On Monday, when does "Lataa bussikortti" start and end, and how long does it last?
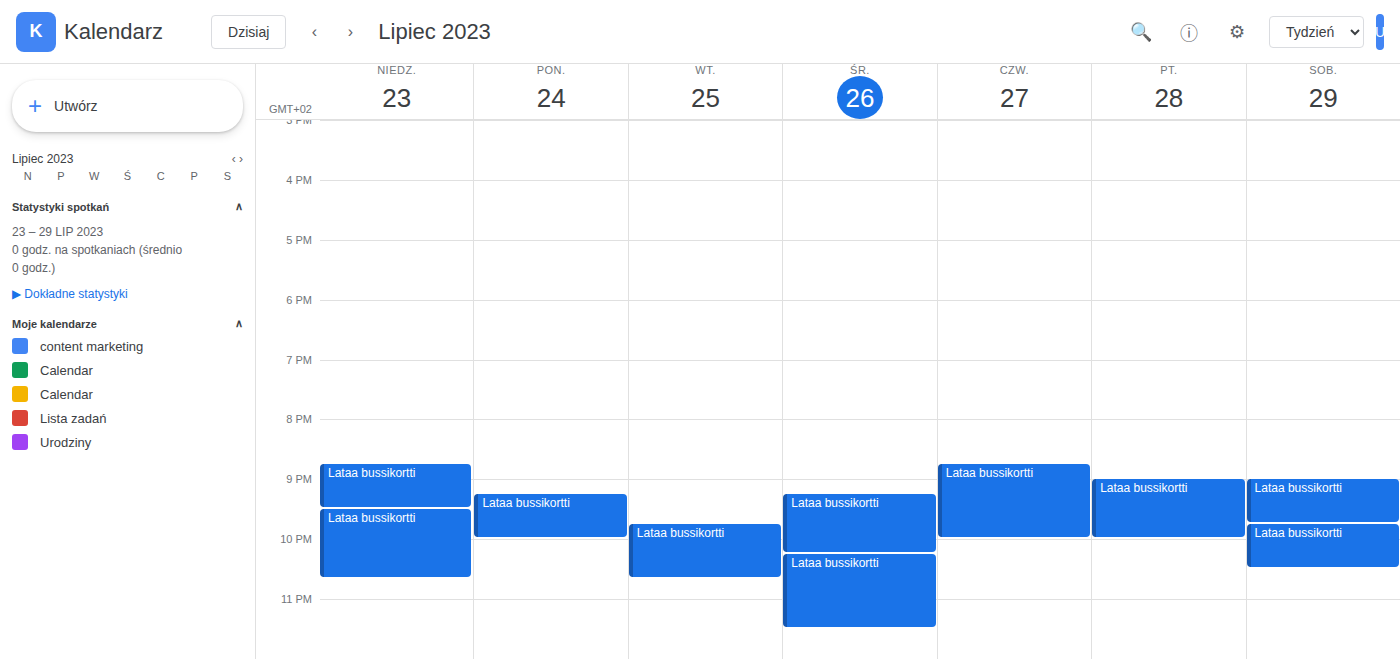
9:15 PM to 10:00 PM, 45 minutes